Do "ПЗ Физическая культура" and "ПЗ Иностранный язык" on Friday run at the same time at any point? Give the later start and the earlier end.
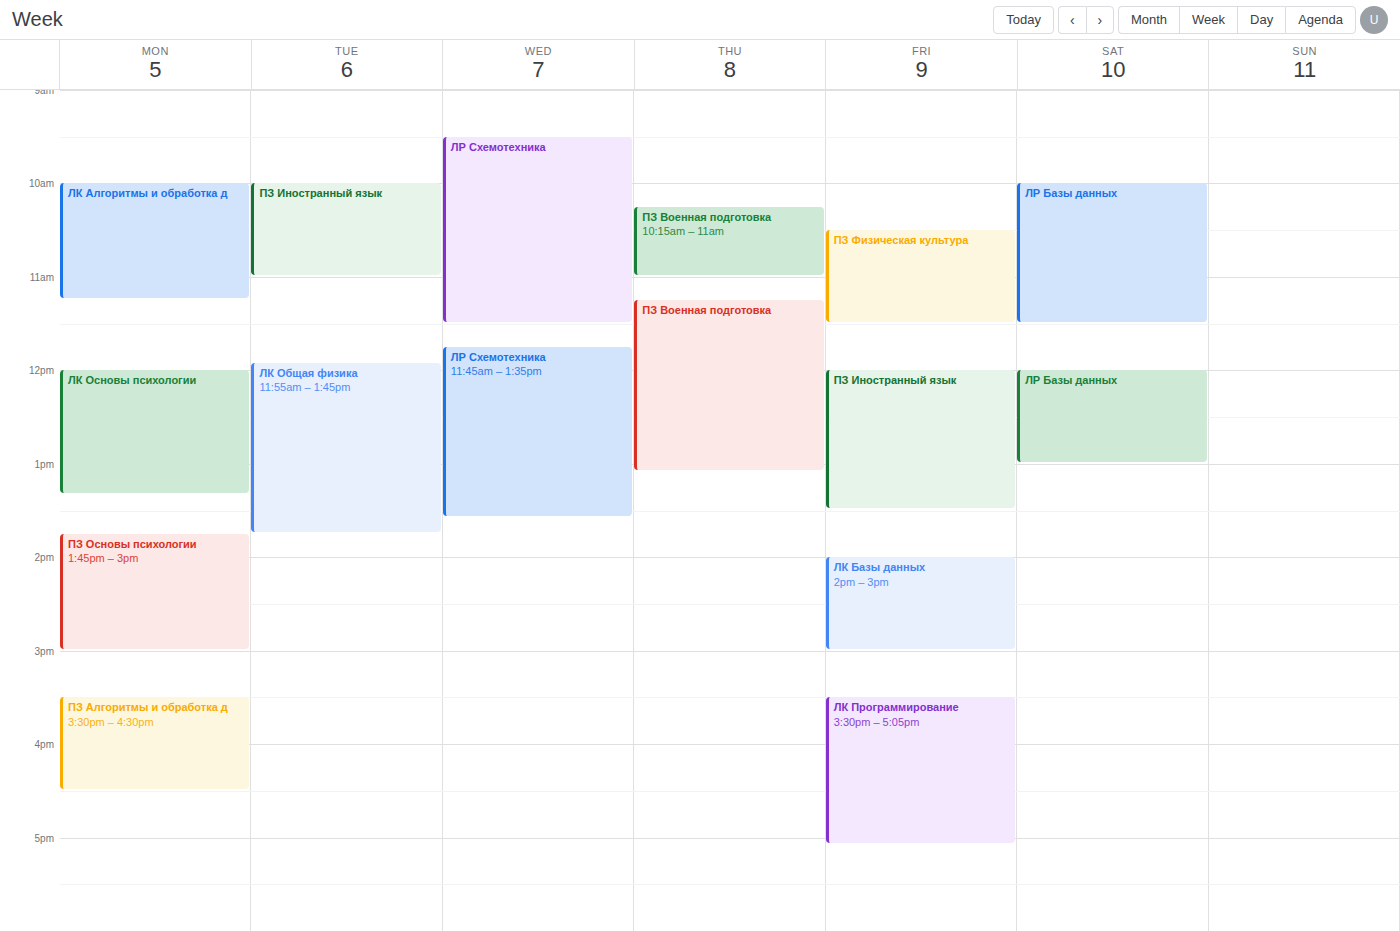
"ПЗ Физическая культура" ends at 11:30 AM and "ПЗ Иностранный язык" starts at 12:00 PM -- no overlap.